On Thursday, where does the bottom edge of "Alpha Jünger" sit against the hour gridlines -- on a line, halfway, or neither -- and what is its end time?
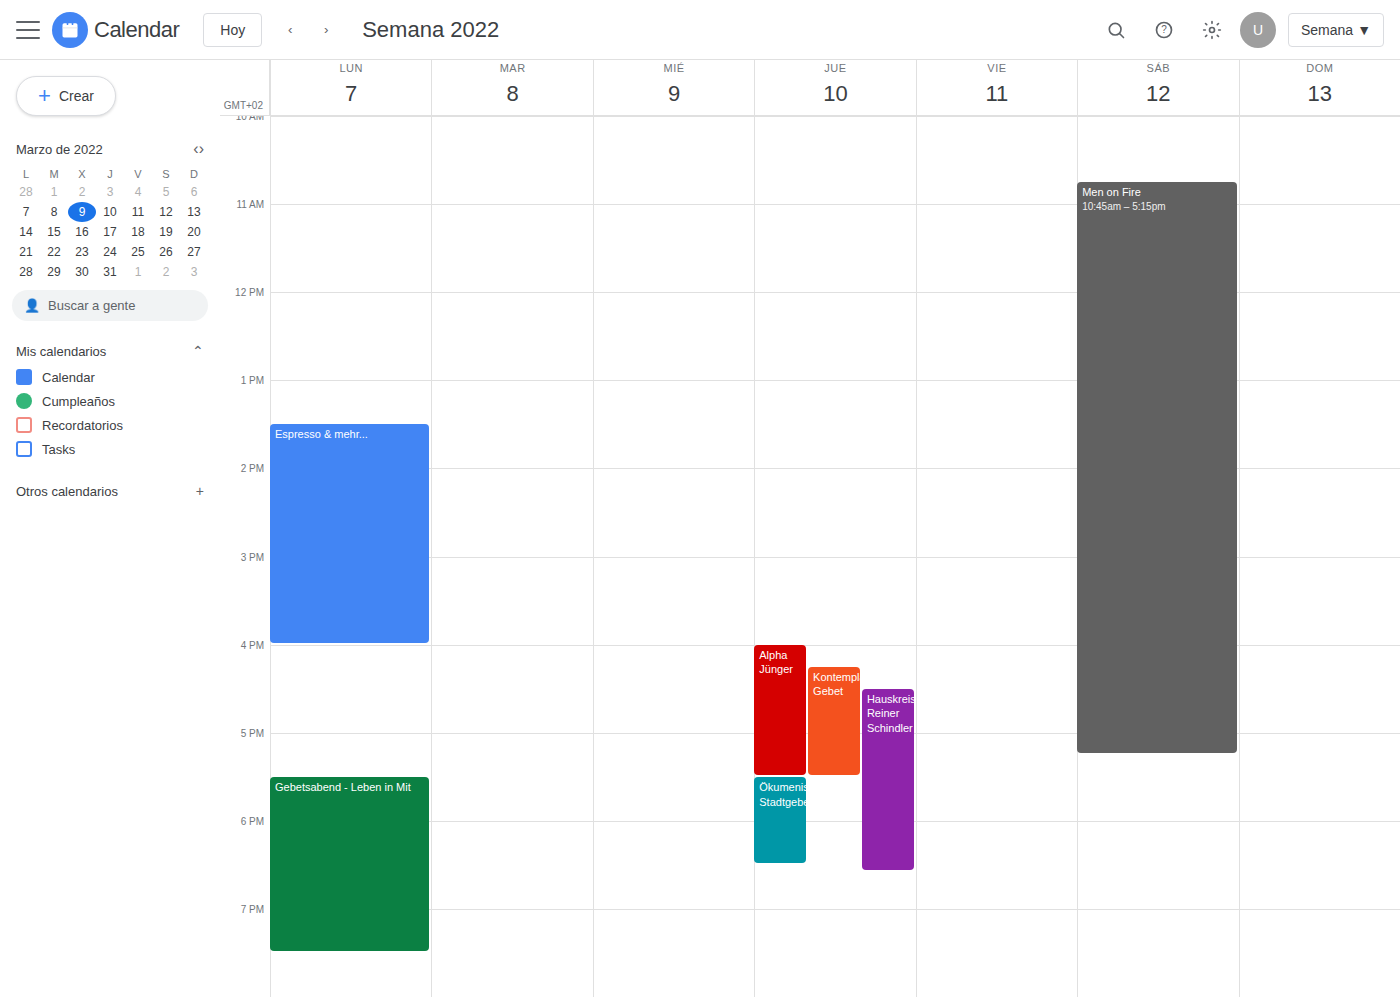
5:30 PM -- halfway between the 5 PM and 6 PM lines.